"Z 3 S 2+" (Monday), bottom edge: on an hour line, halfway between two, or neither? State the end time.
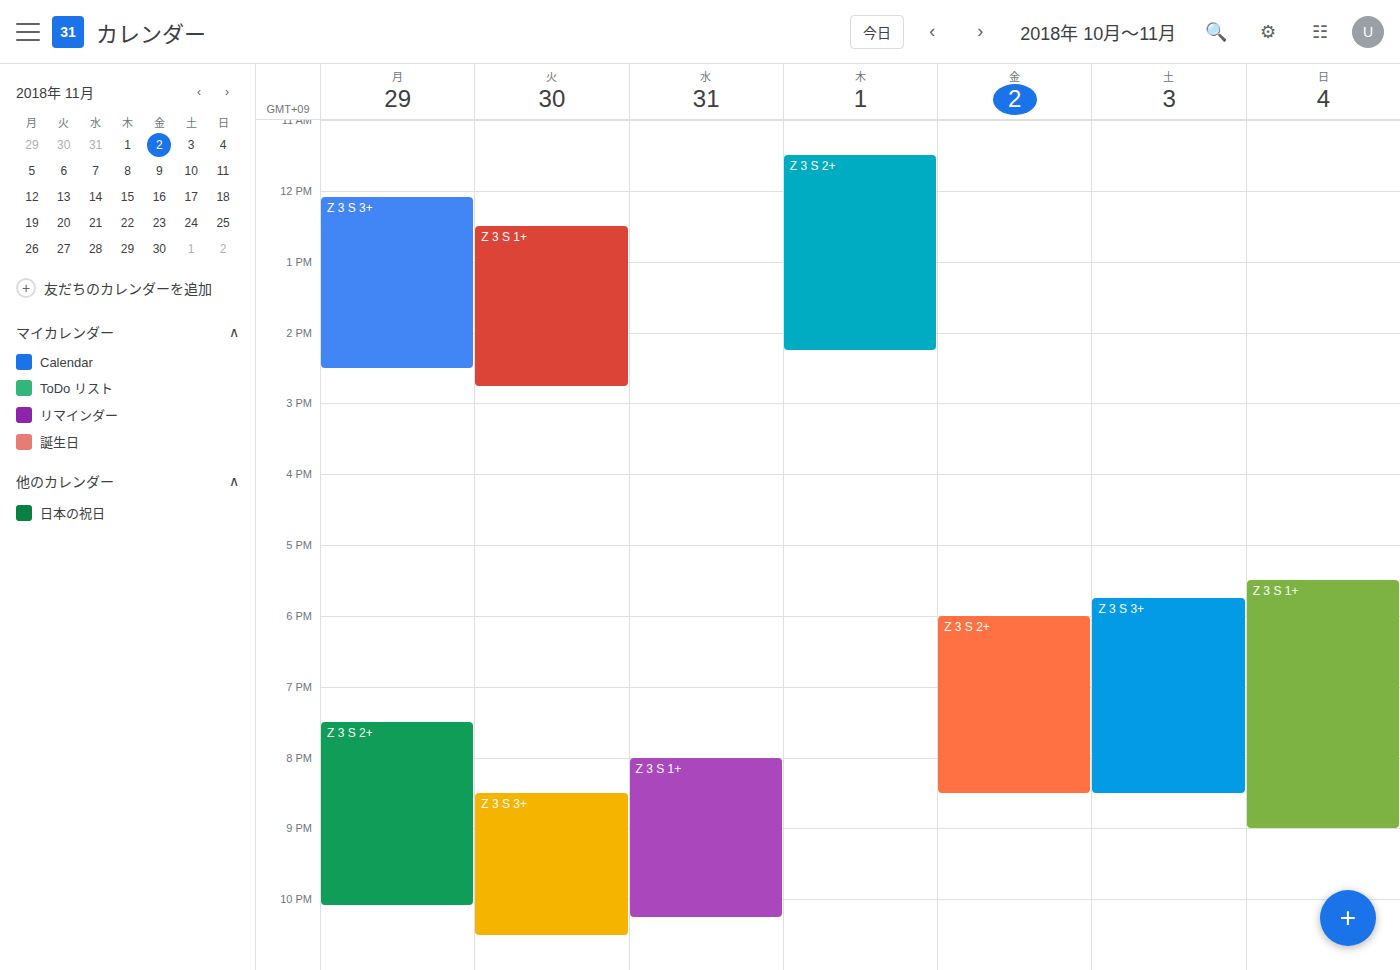
10:05 PM -- neither: 5 minutes below the 10 PM line and 55 minutes above the 11 PM line.